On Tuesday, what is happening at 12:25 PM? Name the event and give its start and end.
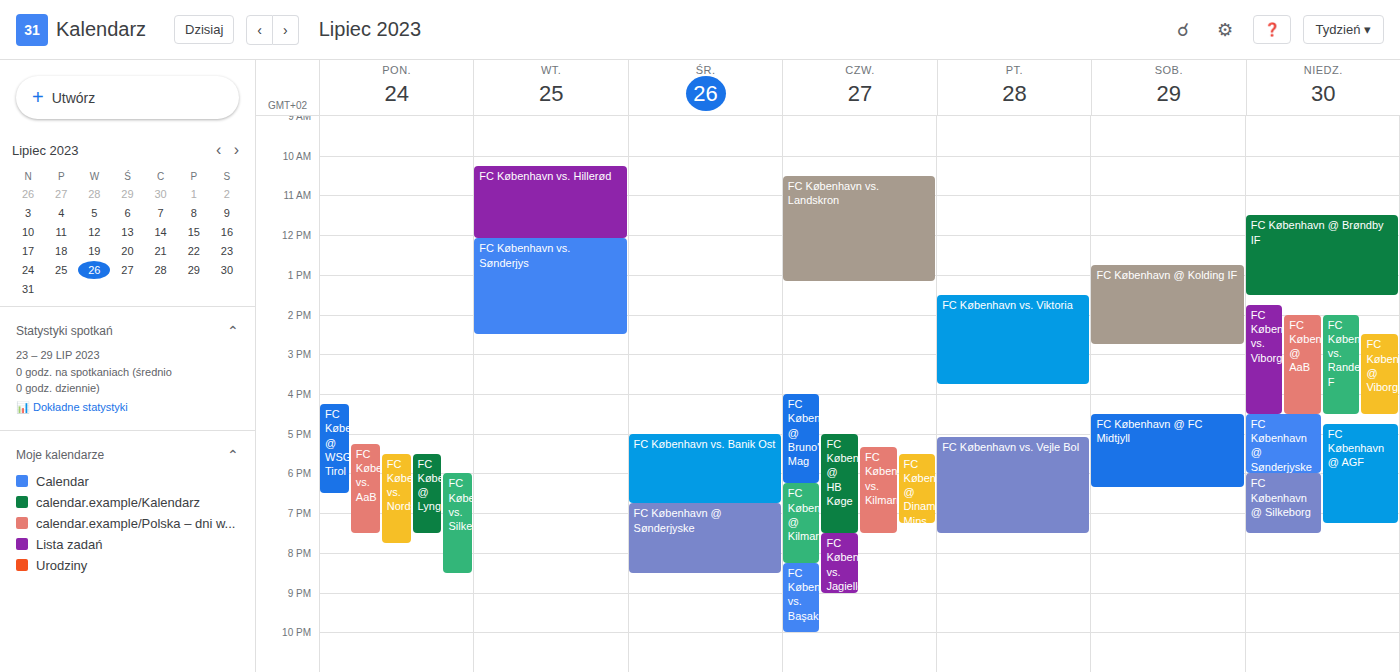
"FC København vs. Sønderjys", 12:05 PM to 2:30 PM